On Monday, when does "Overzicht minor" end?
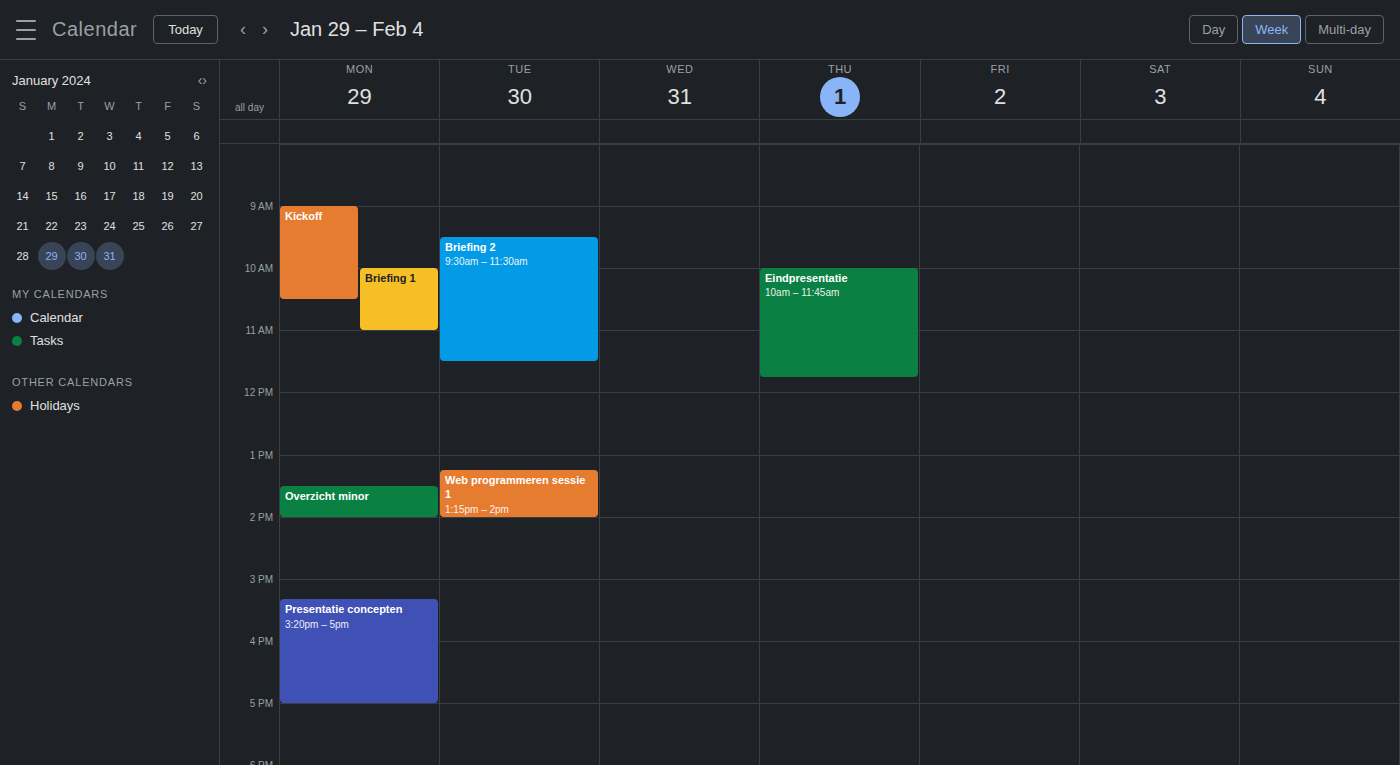
2:00 PM